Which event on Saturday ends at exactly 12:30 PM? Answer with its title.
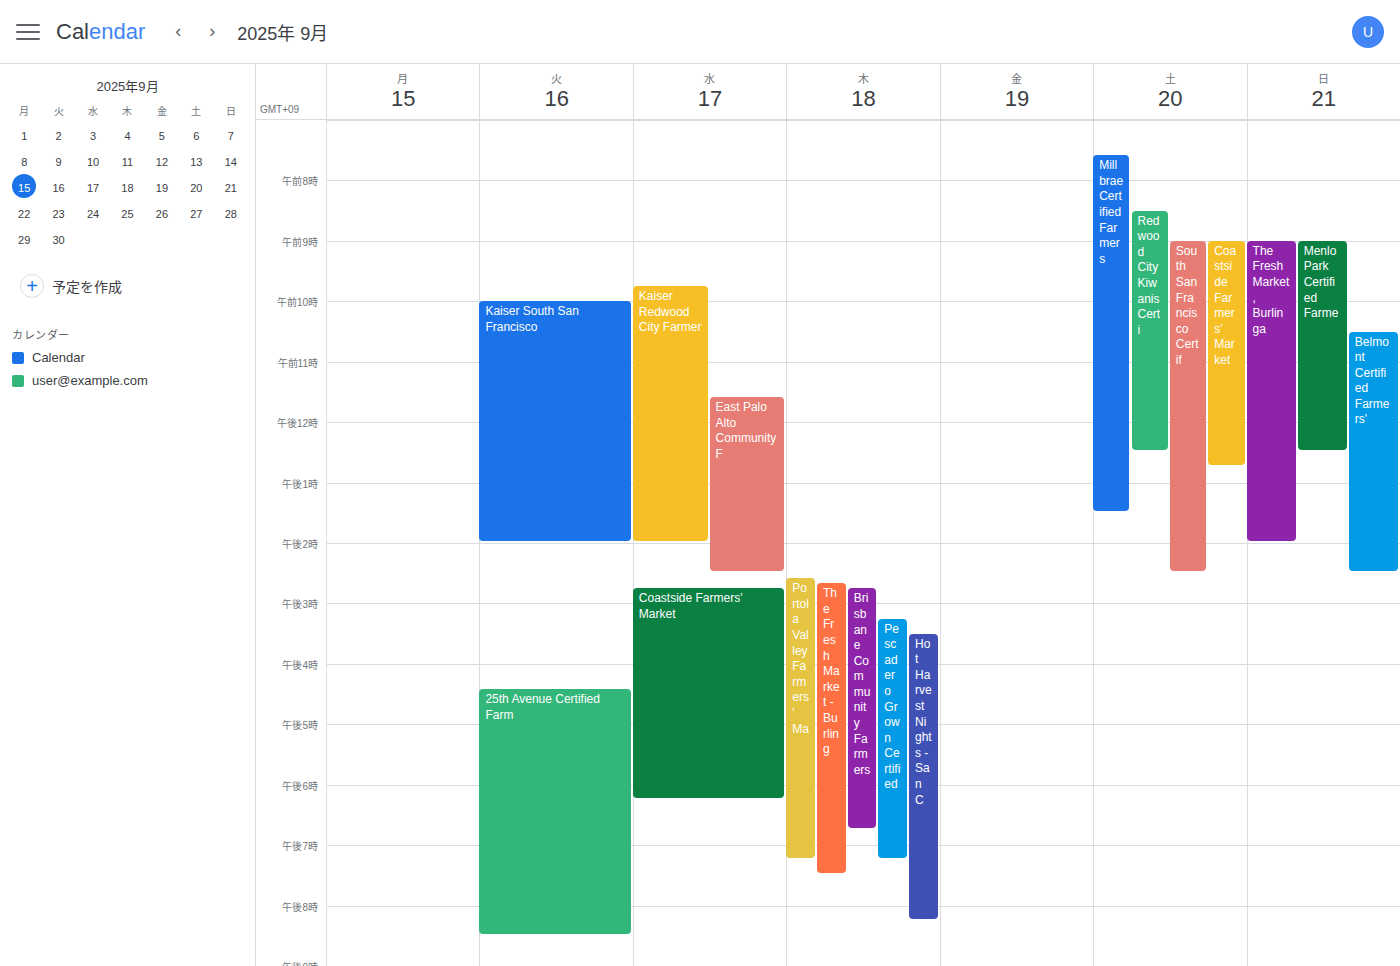
"Redwood City Kiwanis Certi"